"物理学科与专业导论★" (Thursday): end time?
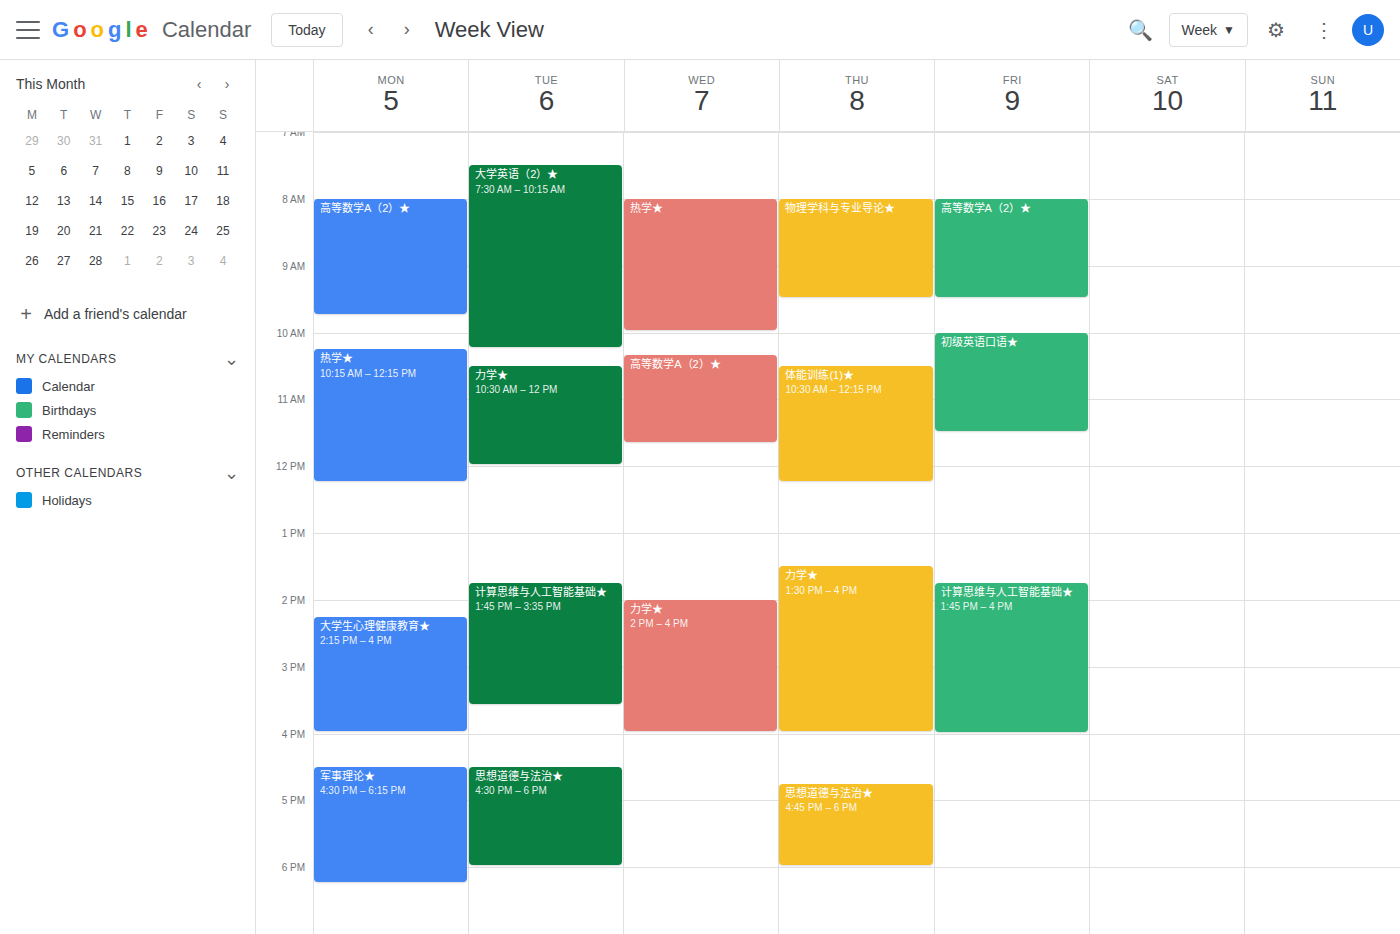
9:30 AM